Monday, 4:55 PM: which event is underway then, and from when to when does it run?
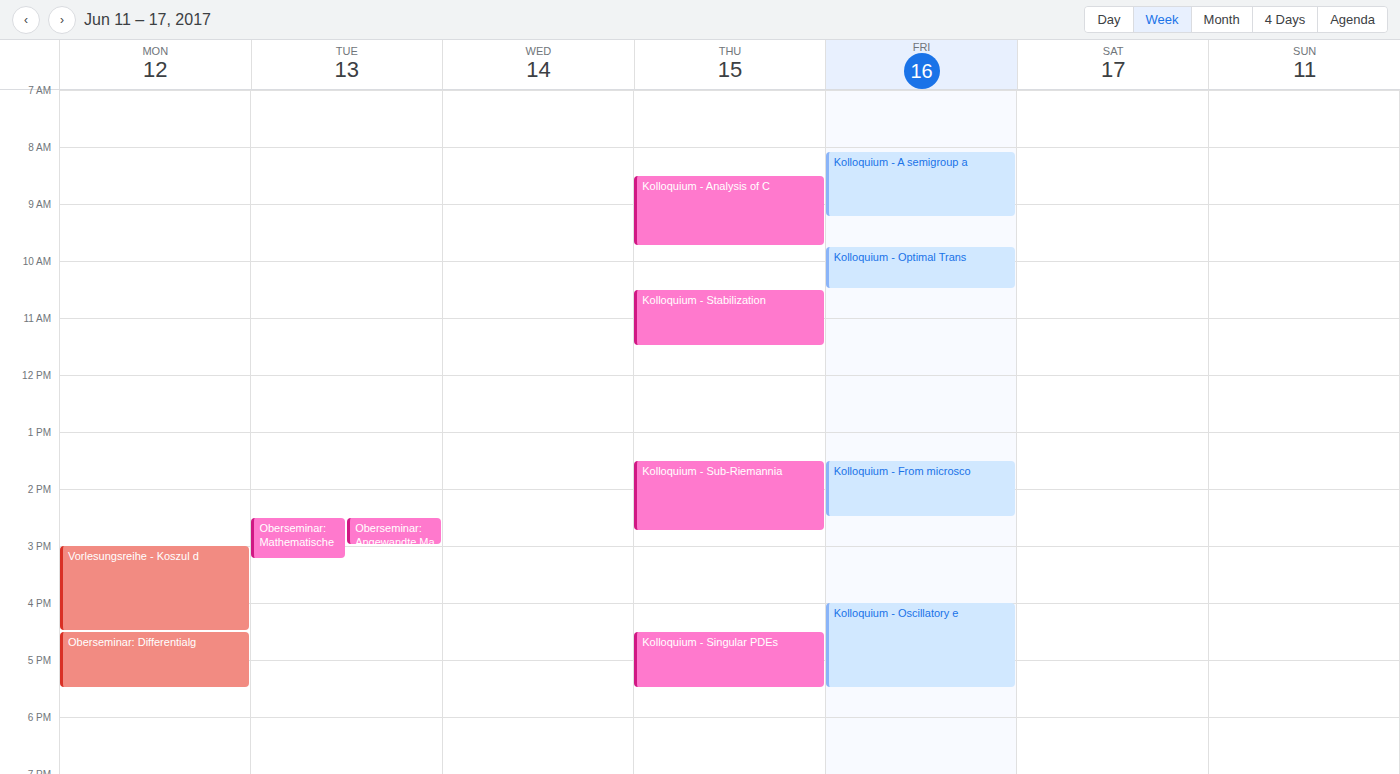
"Oberseminar: Differentialg", 4:30 PM to 5:30 PM